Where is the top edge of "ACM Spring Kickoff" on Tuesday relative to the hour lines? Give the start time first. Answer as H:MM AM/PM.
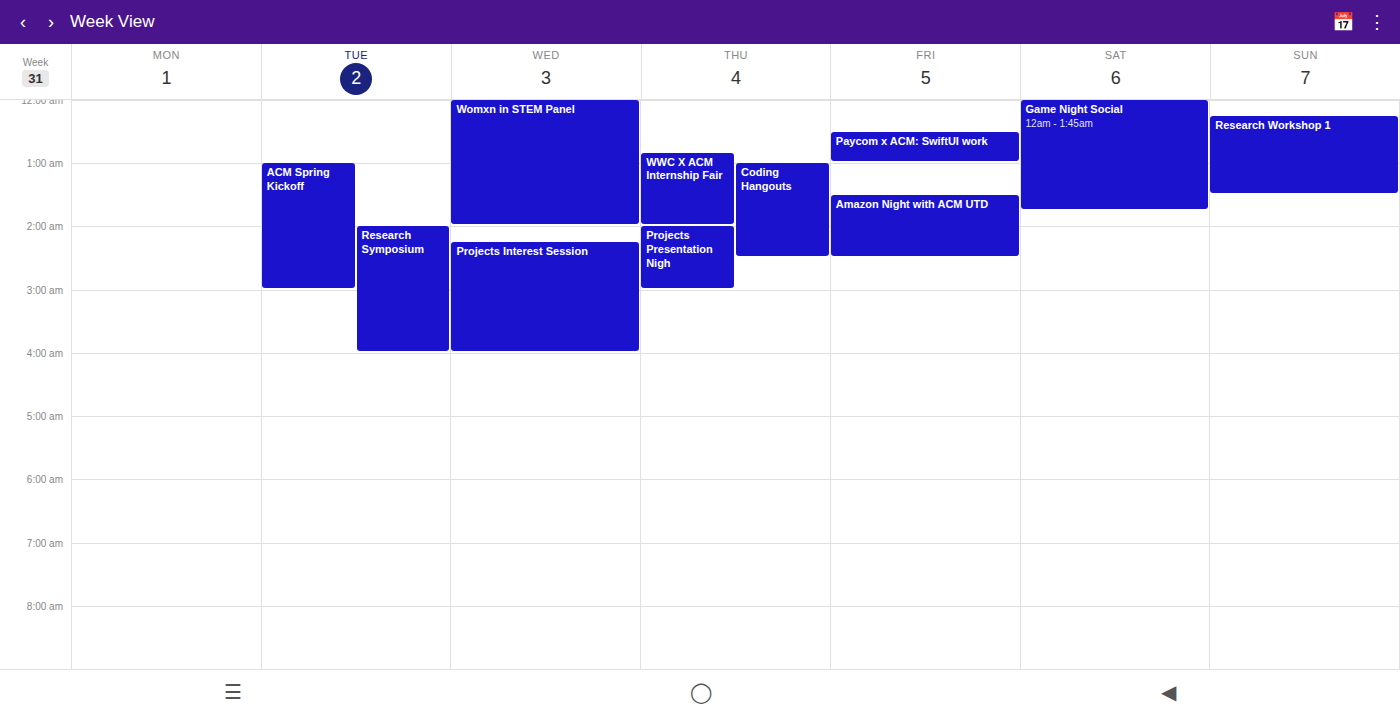
1:00 AM -- exactly on the 1 AM line.